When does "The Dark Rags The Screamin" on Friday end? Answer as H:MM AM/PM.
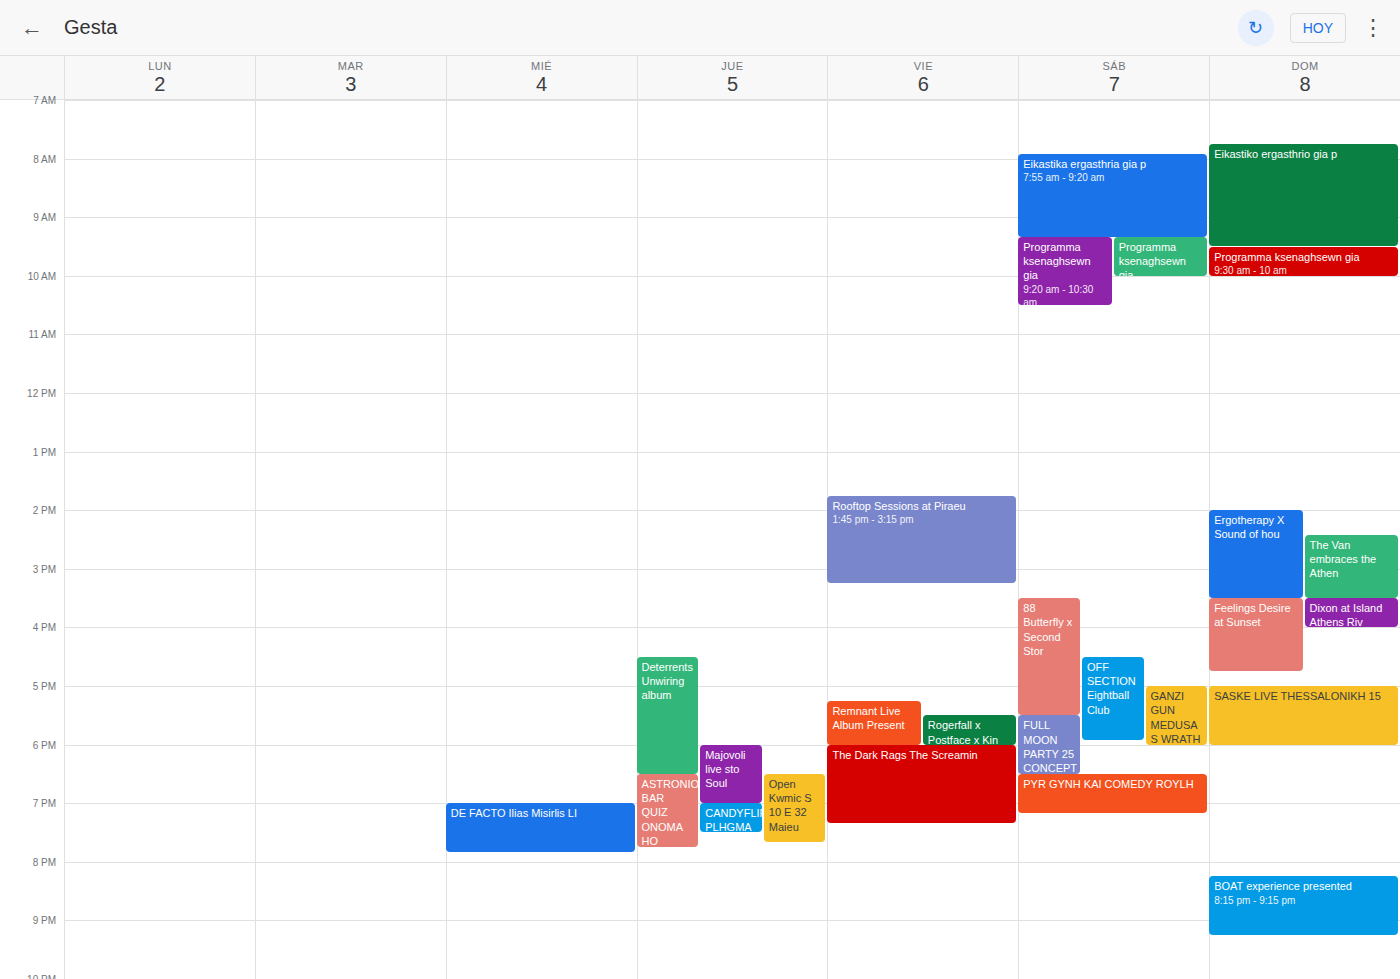
7:20 PM